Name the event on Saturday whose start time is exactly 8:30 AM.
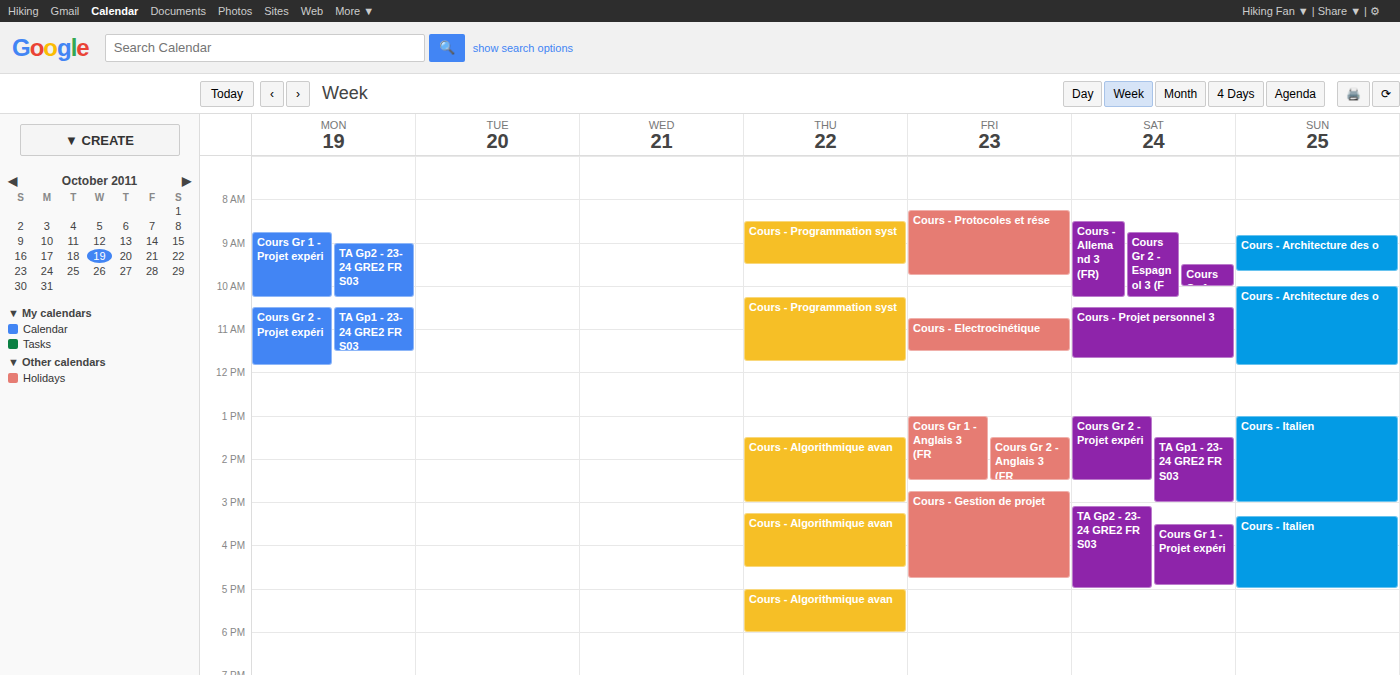
"Cours - Allemand 3 (FR)"